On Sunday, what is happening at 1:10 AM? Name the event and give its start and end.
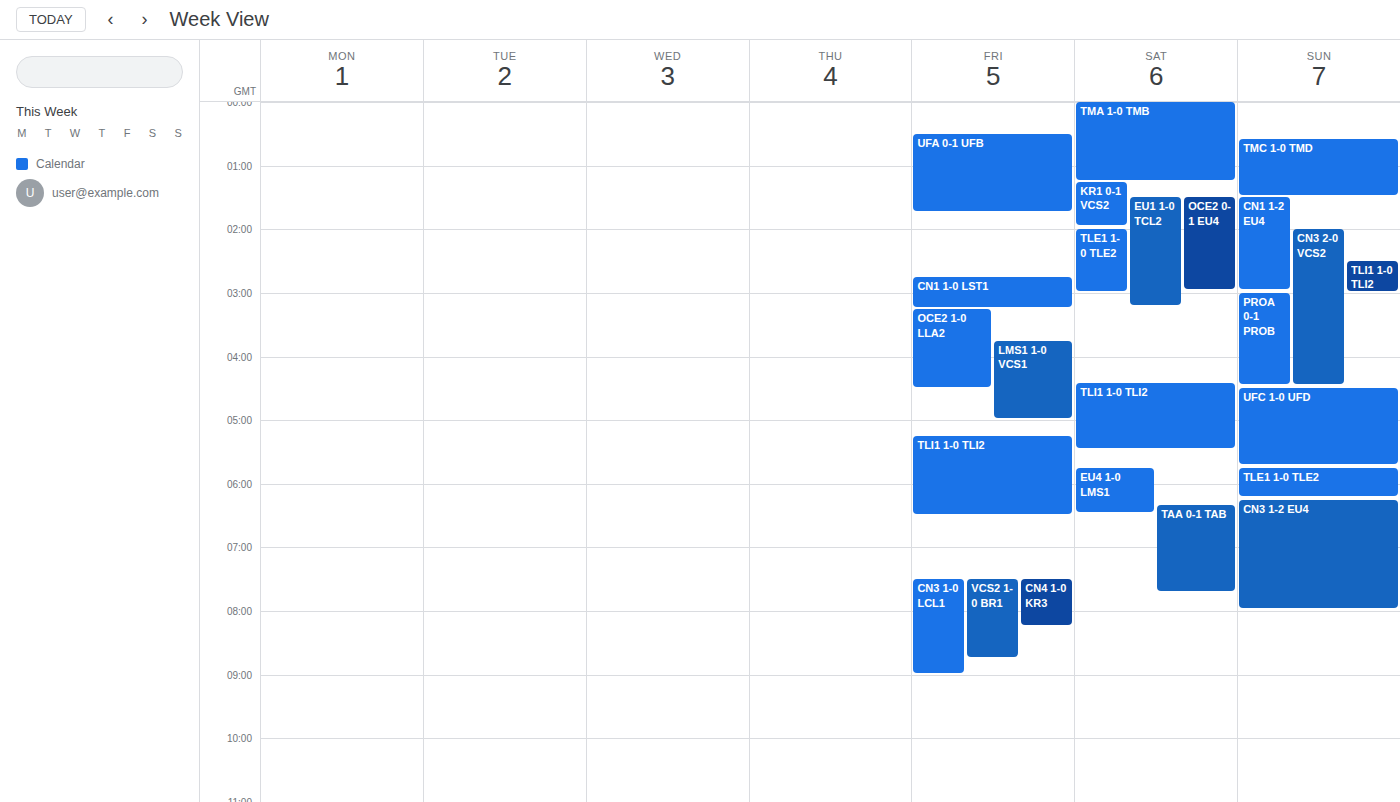
"TMC 1-0 TMD", 12:35 AM to 1:30 AM